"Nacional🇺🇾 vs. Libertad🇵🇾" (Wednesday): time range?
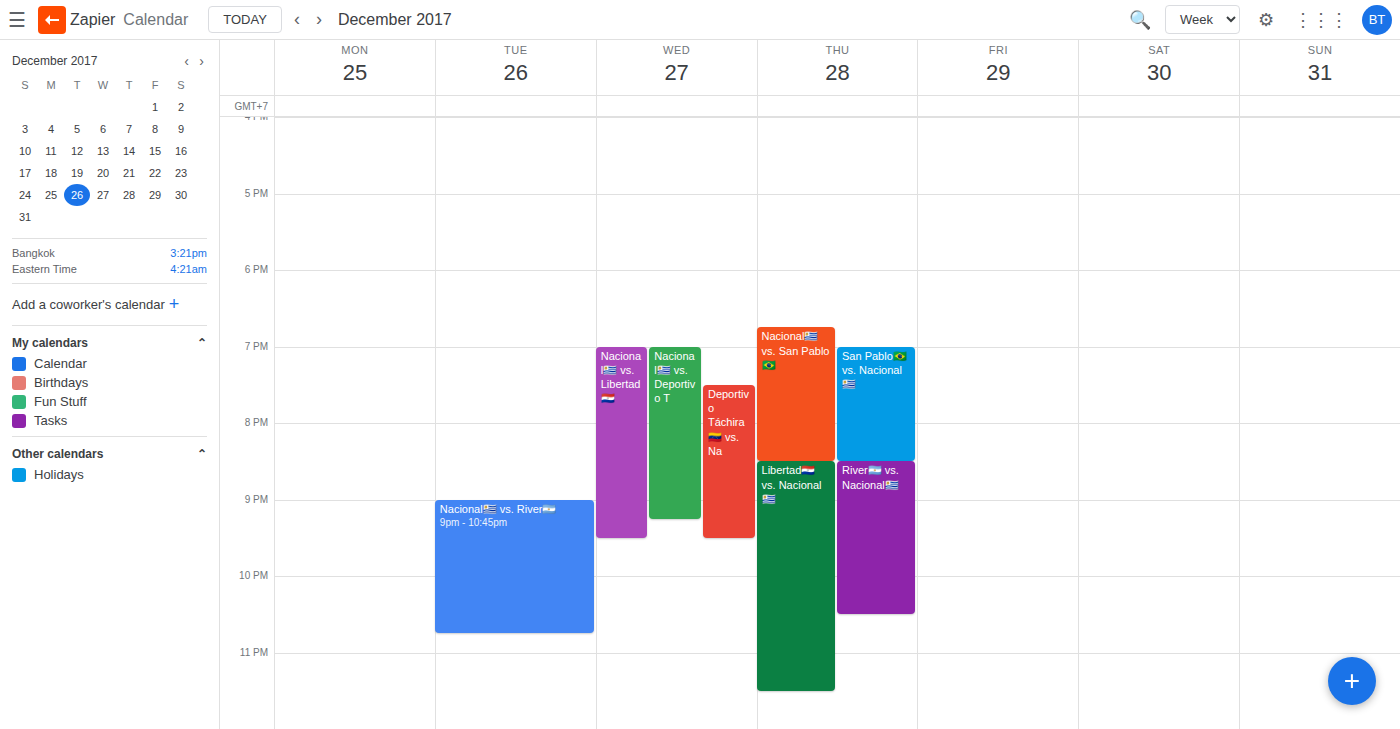
7:00 PM to 9:30 PM